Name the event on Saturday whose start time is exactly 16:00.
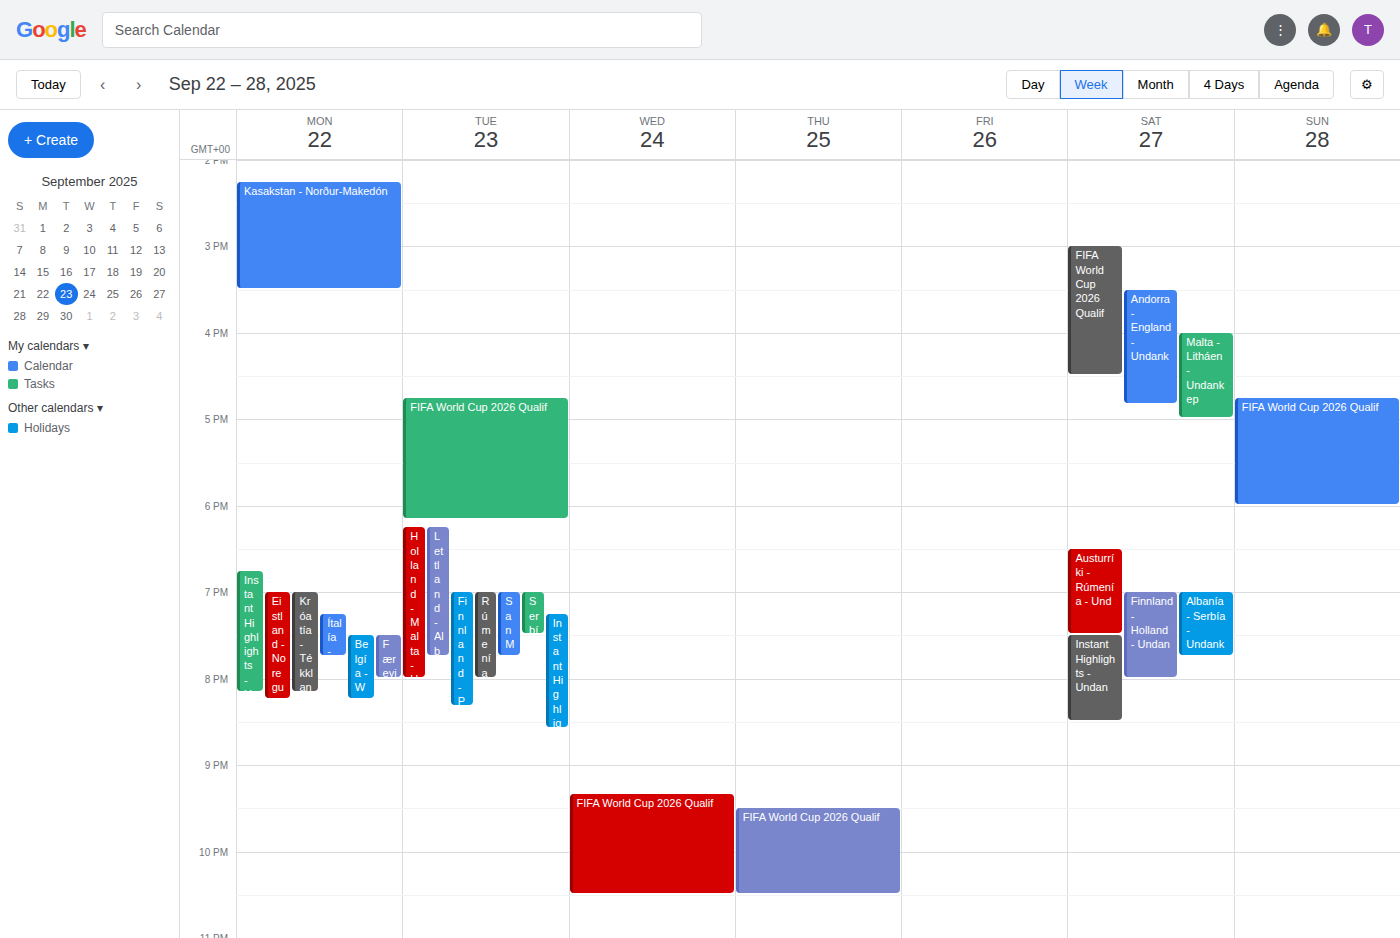
"Malta - Litháen - Undankep"